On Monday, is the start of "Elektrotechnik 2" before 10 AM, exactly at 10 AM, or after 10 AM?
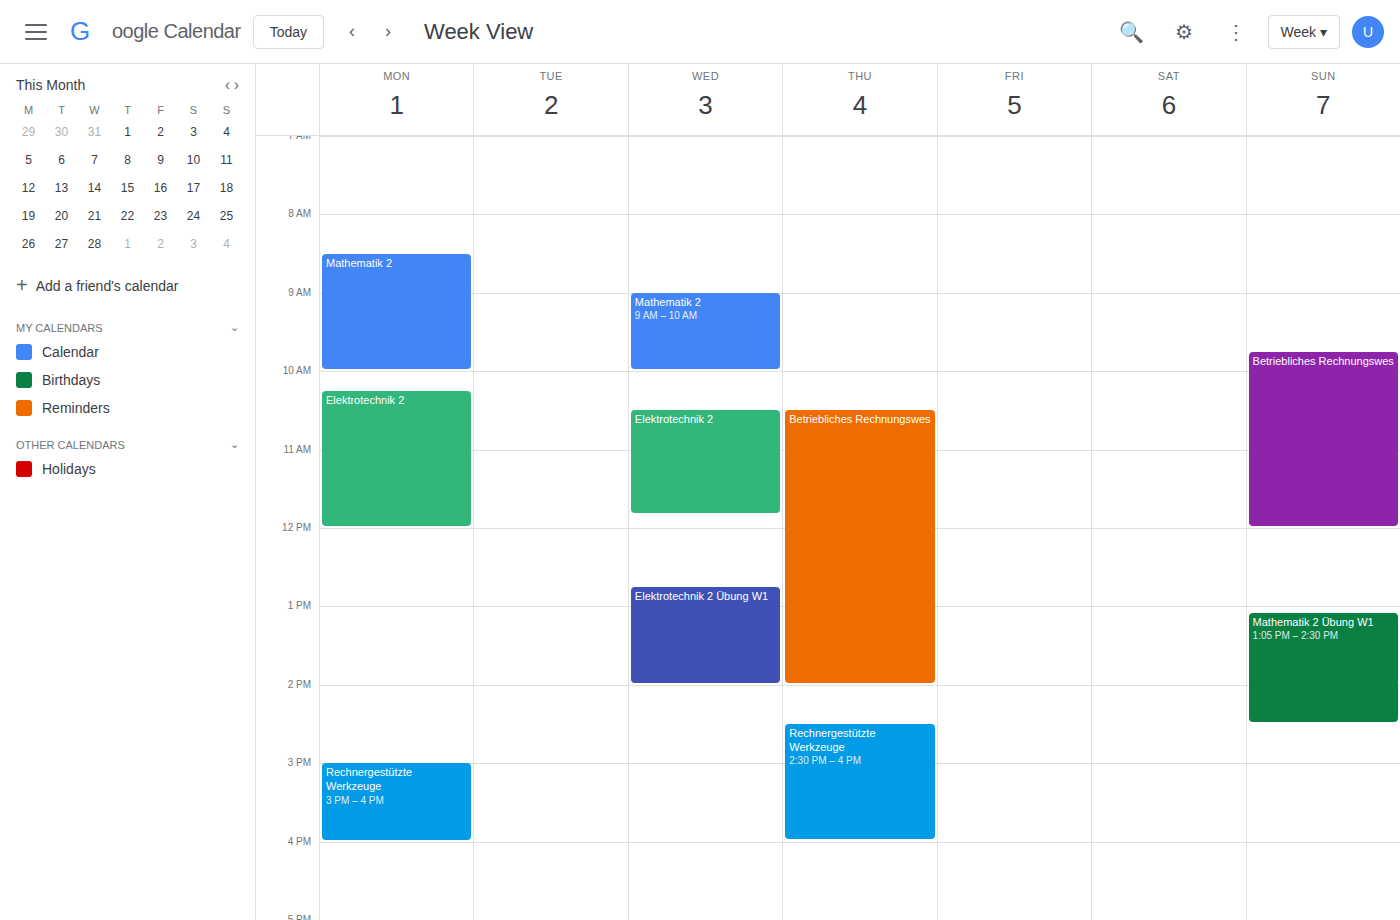
10:15 AM -- after 10 AM, 15 minutes below the 10 AM line.